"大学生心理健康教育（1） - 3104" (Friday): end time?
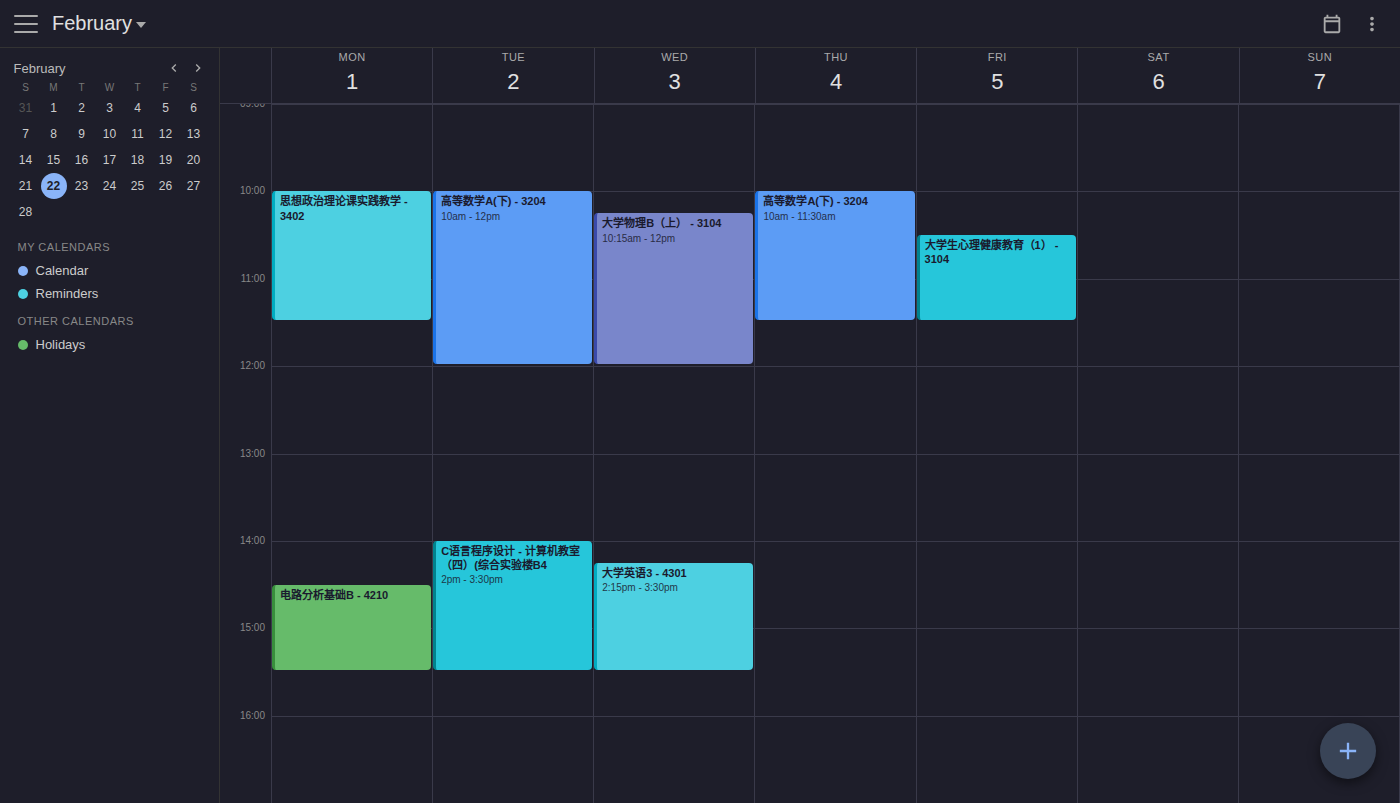
11:30 AM